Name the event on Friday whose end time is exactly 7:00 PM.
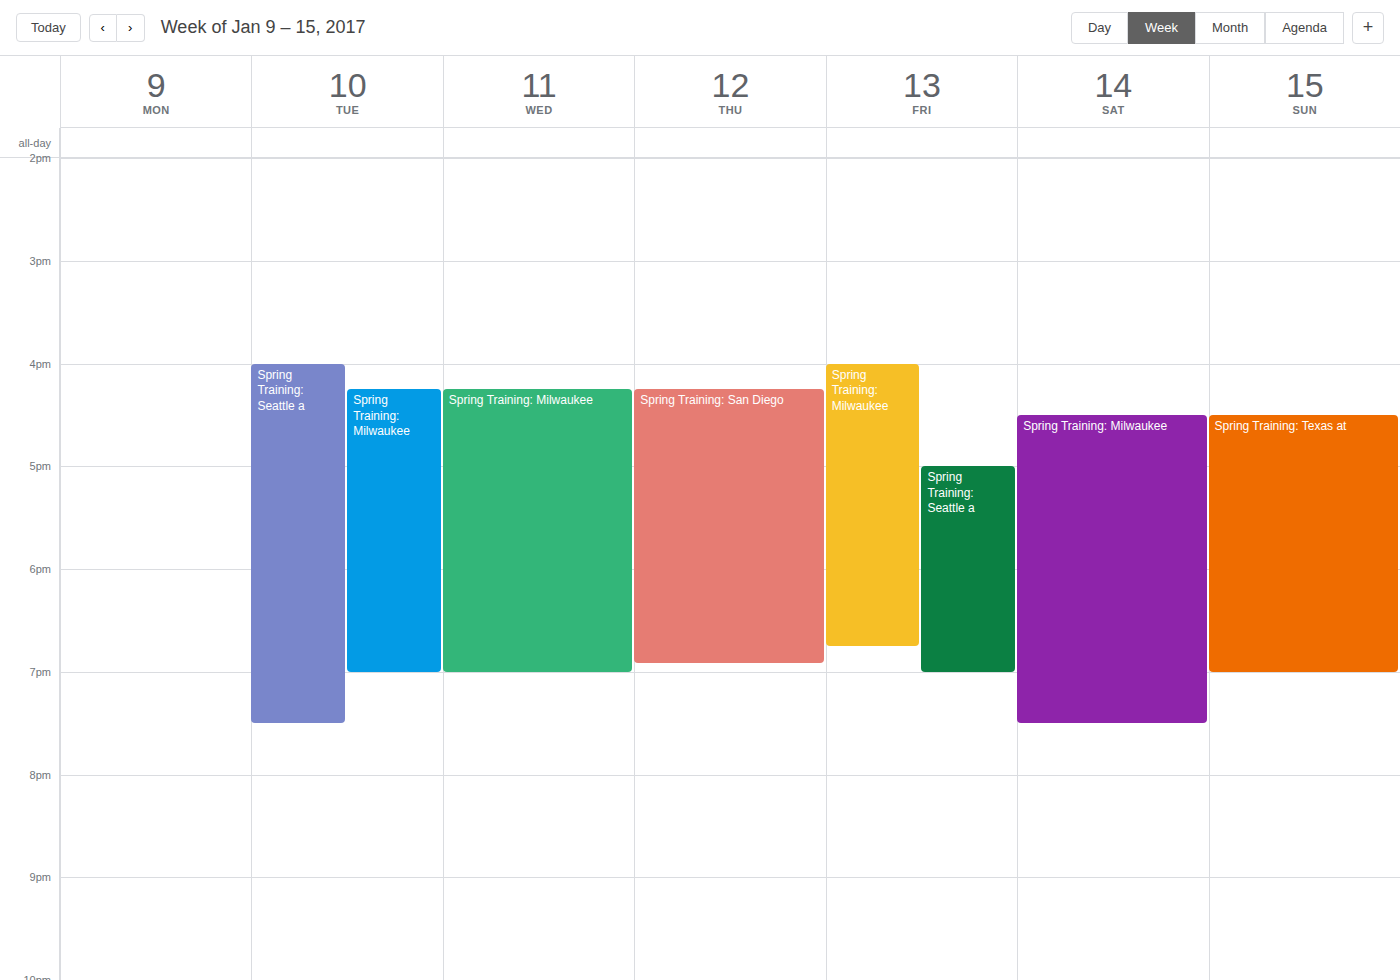
"Spring Training: Seattle a"